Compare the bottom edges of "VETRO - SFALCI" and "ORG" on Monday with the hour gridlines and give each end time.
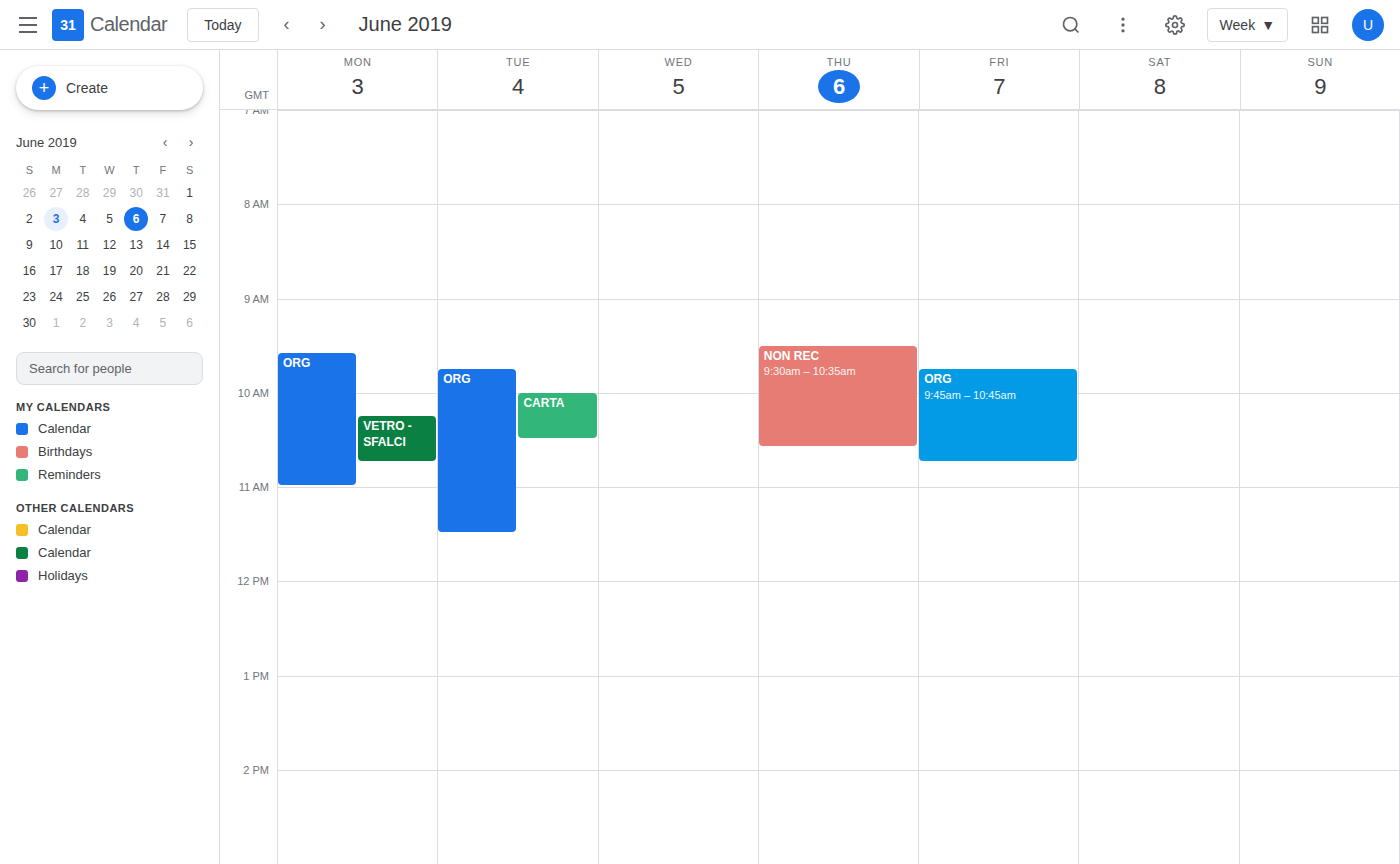
"VETRO - SFALCI": 10:45 AM, neither: three quarters of the way from the 10 AM line to the 11 AM line. "ORG": 11:00 AM, exactly on the 11 AM line.